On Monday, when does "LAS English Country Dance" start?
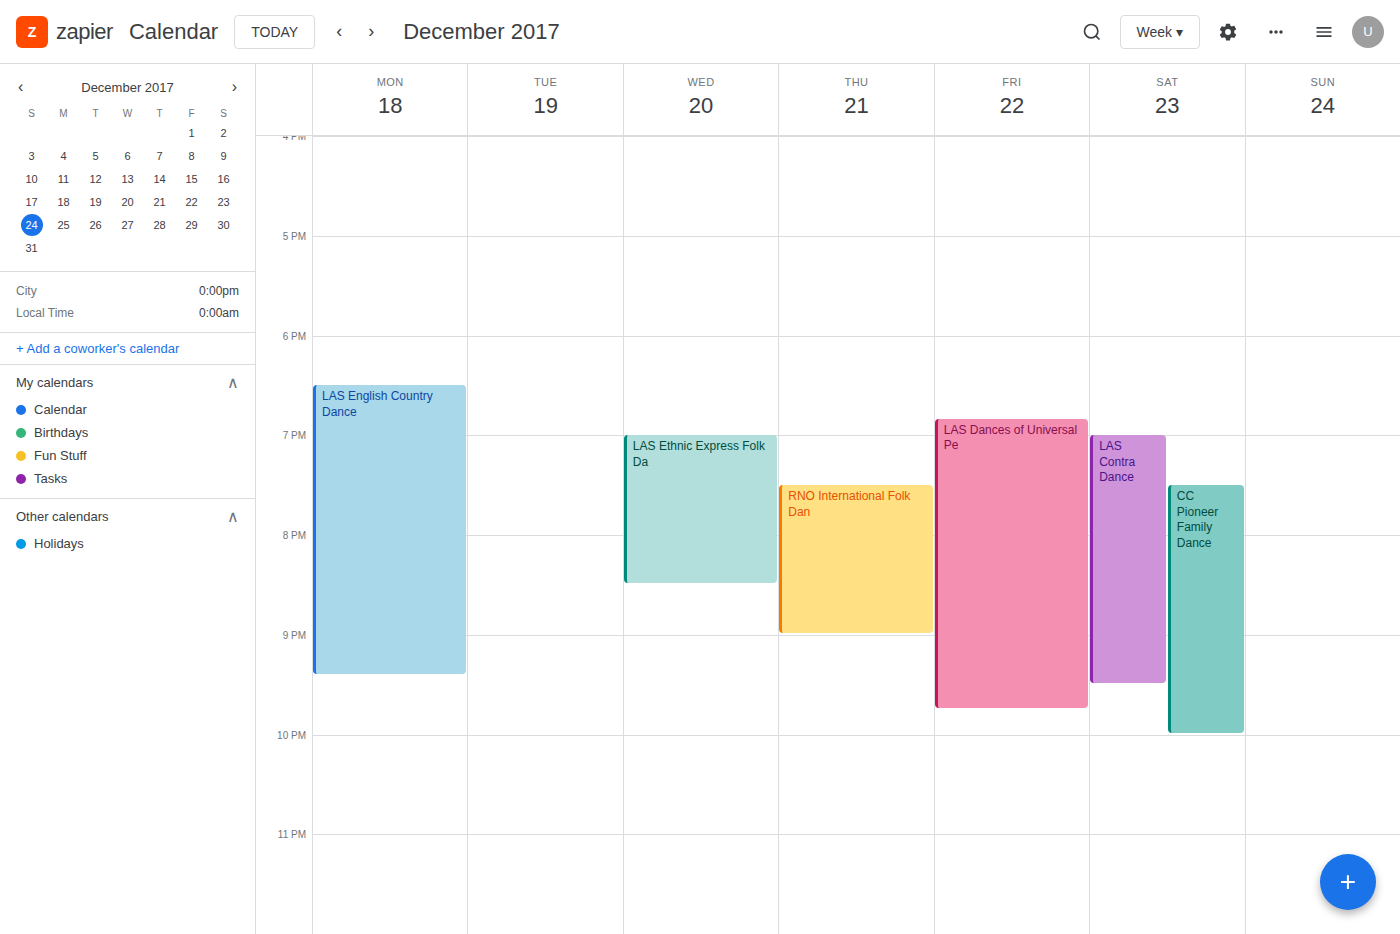
6:30 PM